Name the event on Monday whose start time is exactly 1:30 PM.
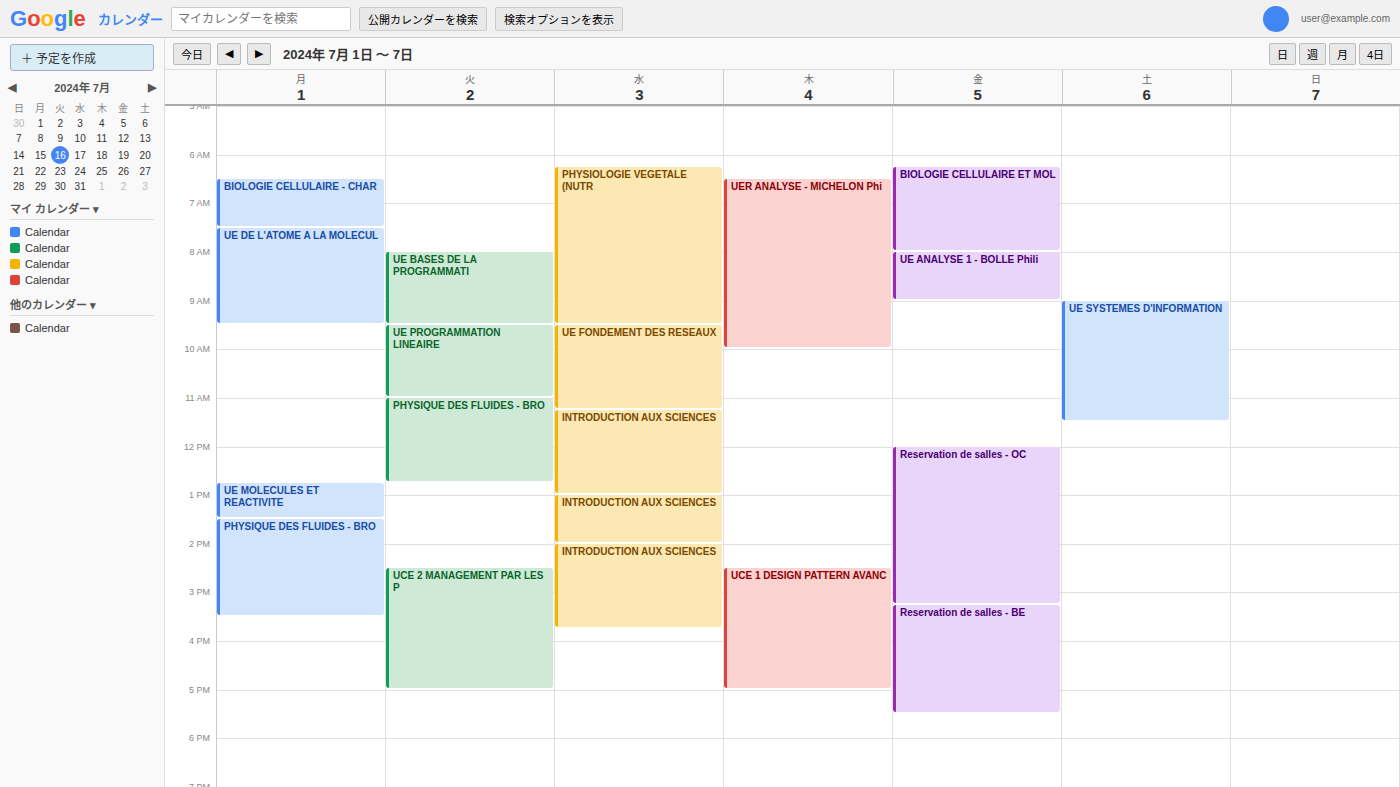
"PHYSIQUE DES FLUIDES - BRO"